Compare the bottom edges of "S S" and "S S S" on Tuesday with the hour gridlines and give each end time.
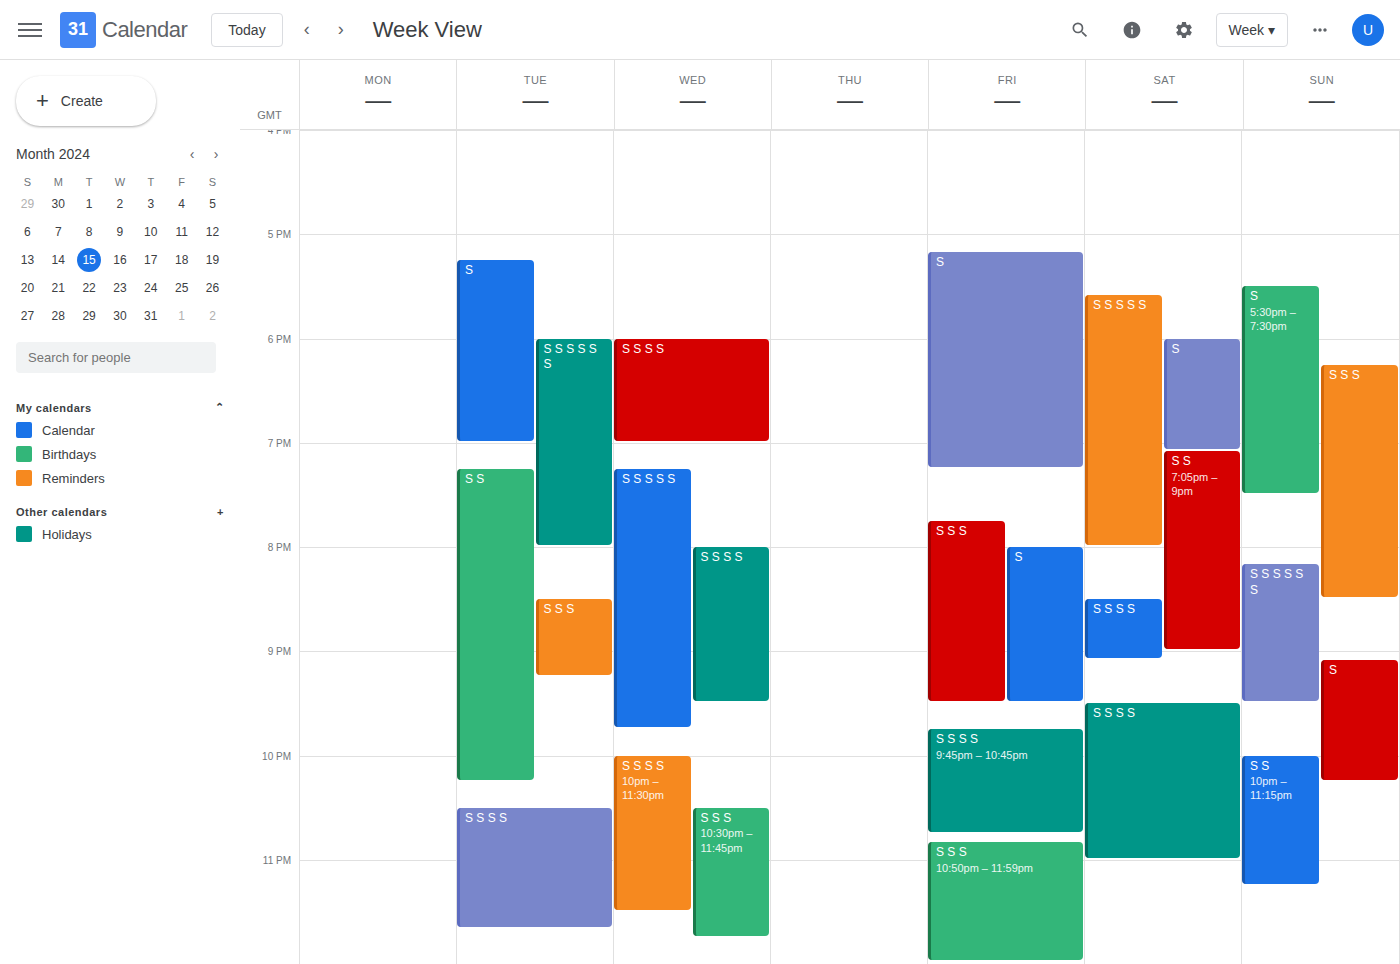
"S S": 10:15 PM, neither: a quarter of the way from the 10 PM line to the 11 PM line. "S S S": 9:15 PM, neither: a quarter of the way from the 9 PM line to the 10 PM line.